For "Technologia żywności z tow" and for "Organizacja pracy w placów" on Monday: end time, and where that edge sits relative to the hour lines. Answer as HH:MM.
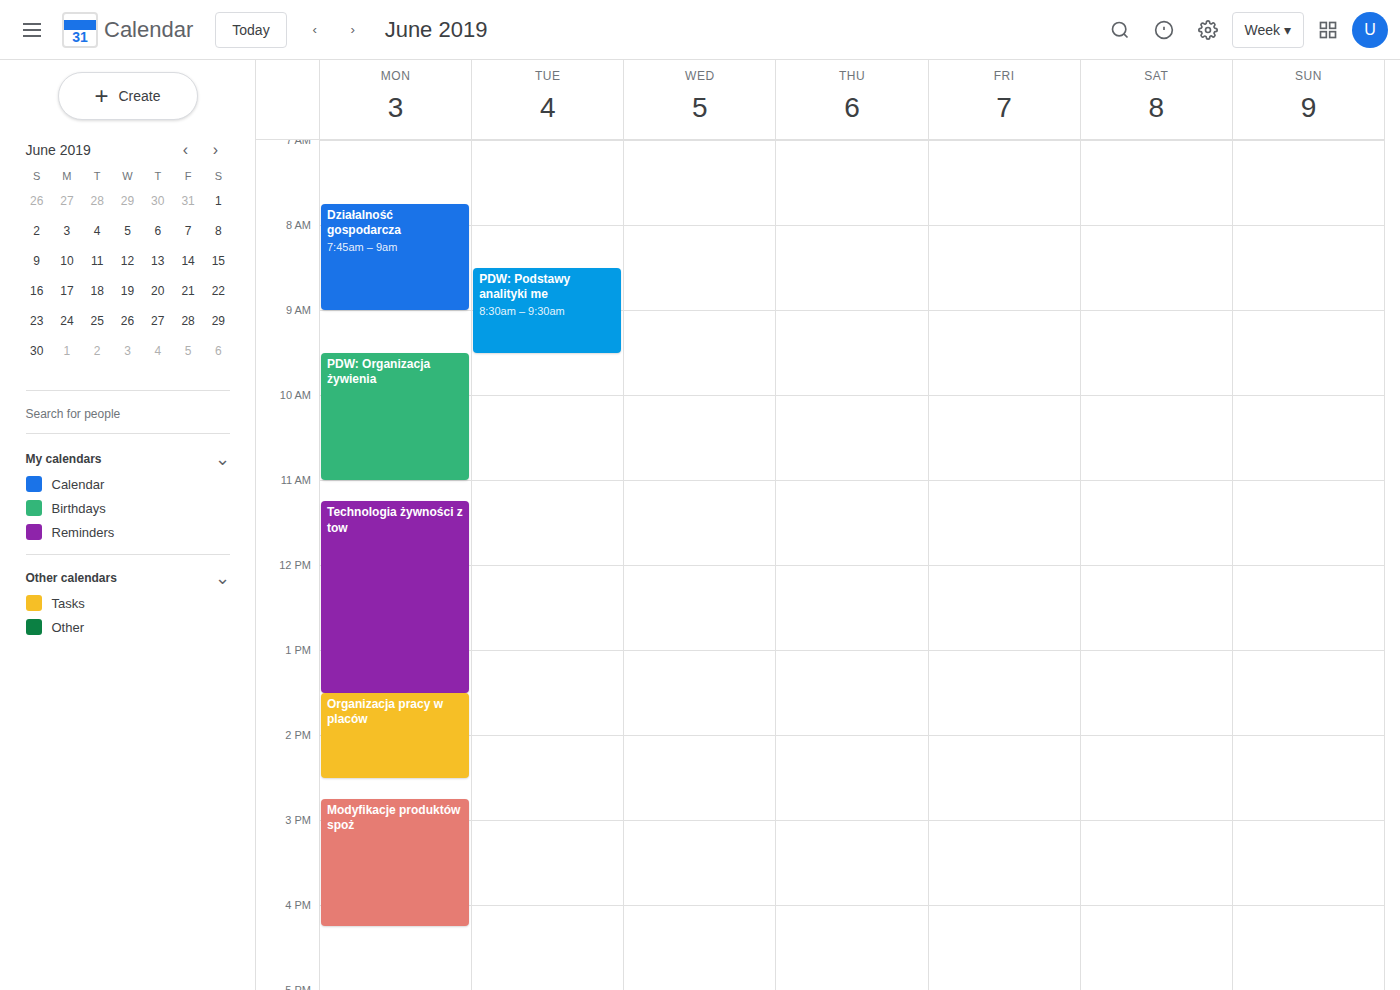
"Technologia żywności z tow": 13:30, halfway between the 13:00 and 14:00 lines. "Organizacja pracy w placów": 14:30, halfway between the 14:00 and 15:00 lines.